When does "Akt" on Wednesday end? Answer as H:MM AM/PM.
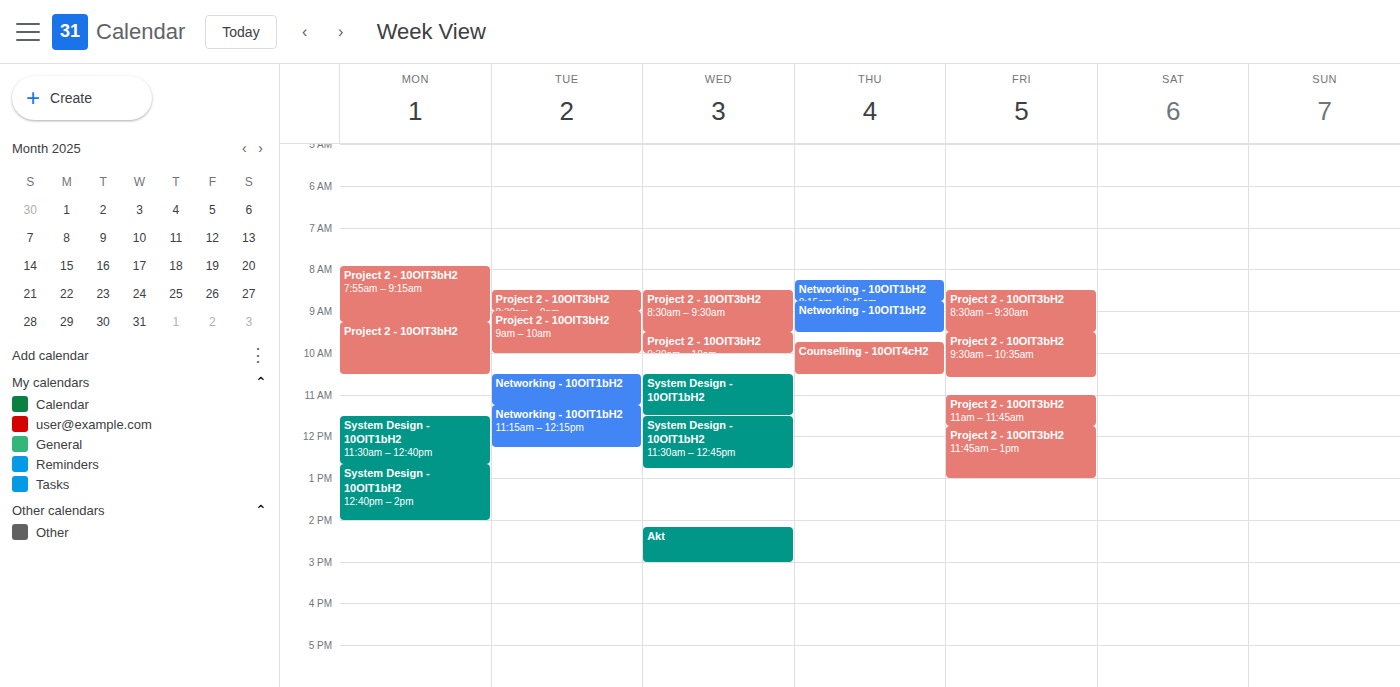
3:00 PM